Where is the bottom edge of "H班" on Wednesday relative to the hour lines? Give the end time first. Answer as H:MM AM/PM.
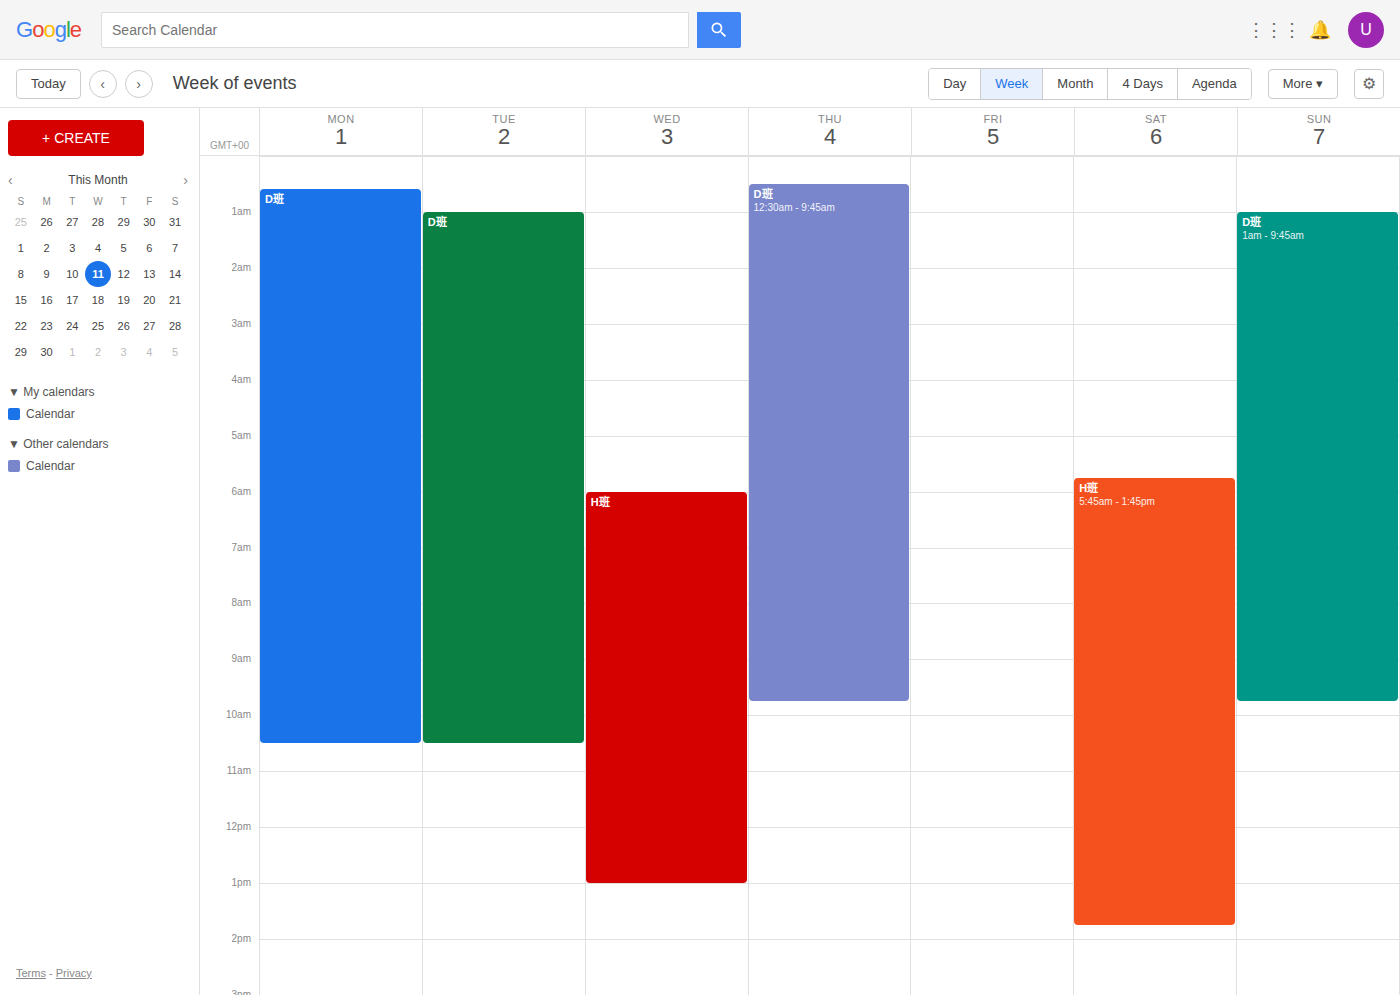
1:00 PM -- exactly on the 1 PM line.